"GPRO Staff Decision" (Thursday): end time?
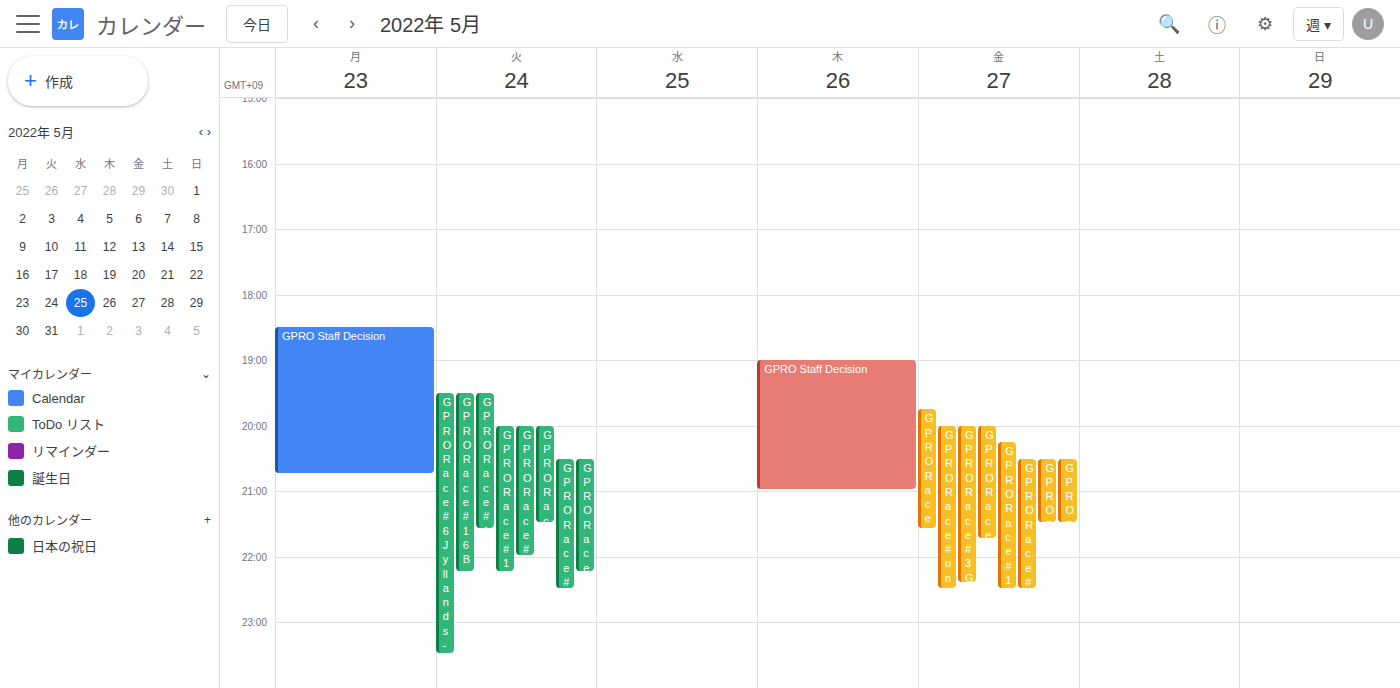
9:00 PM